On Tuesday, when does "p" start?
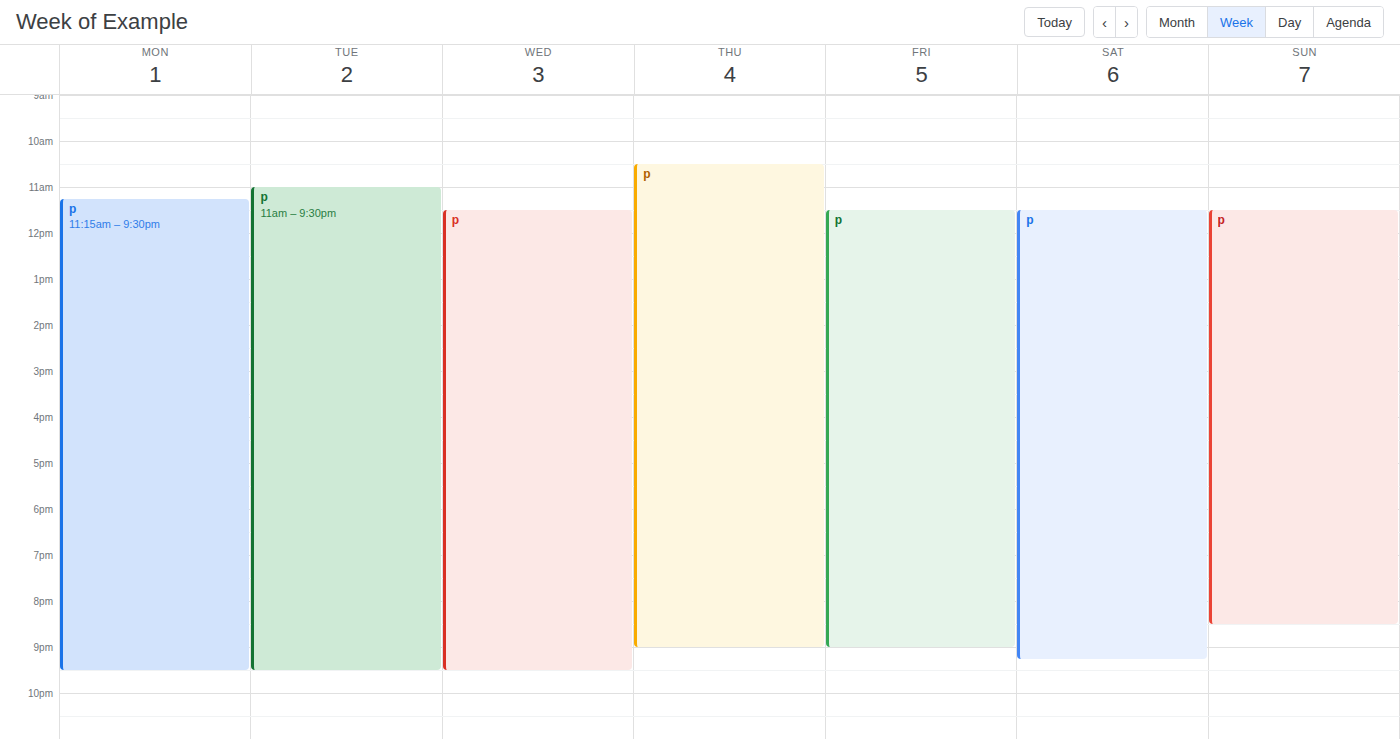
11:00